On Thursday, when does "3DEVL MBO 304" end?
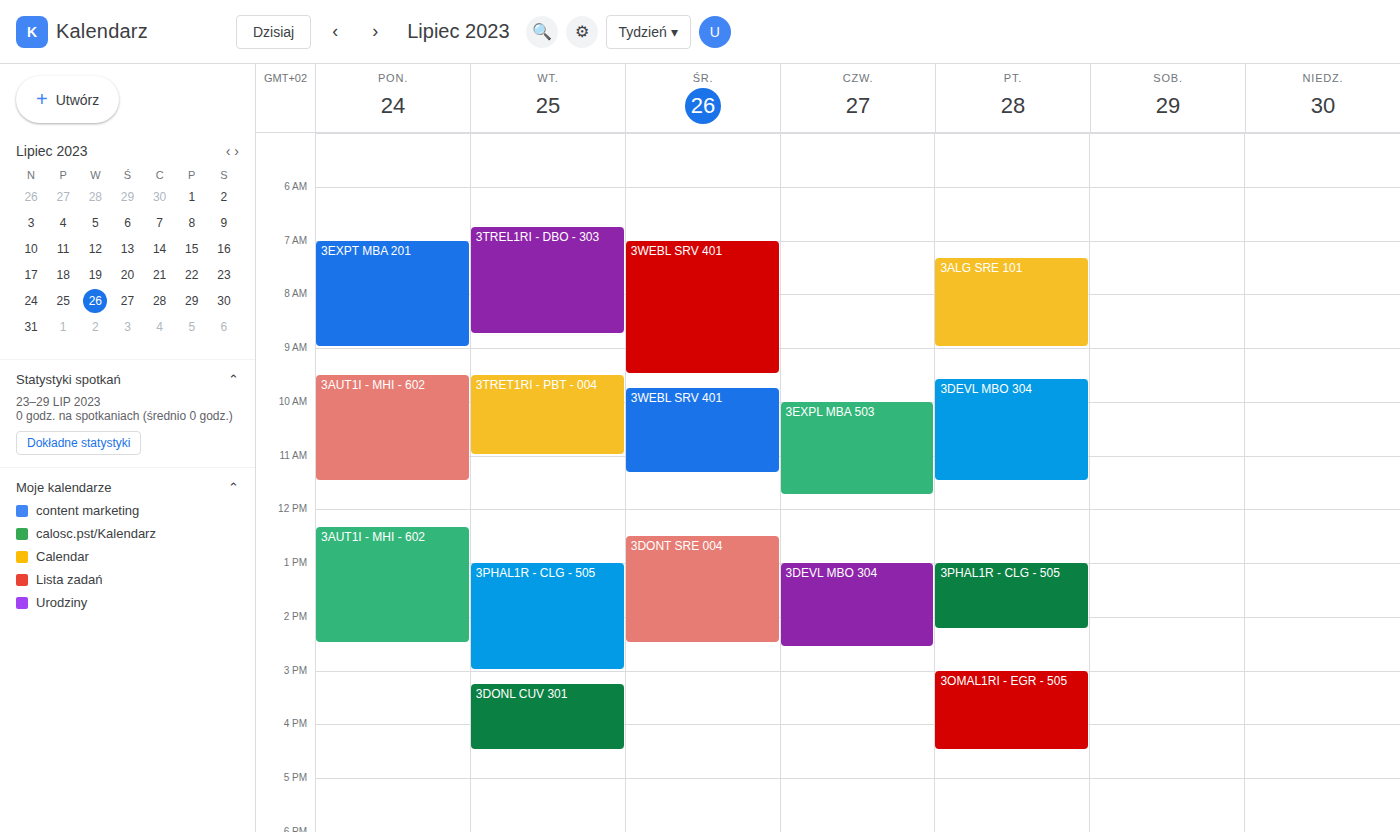
2:35 PM